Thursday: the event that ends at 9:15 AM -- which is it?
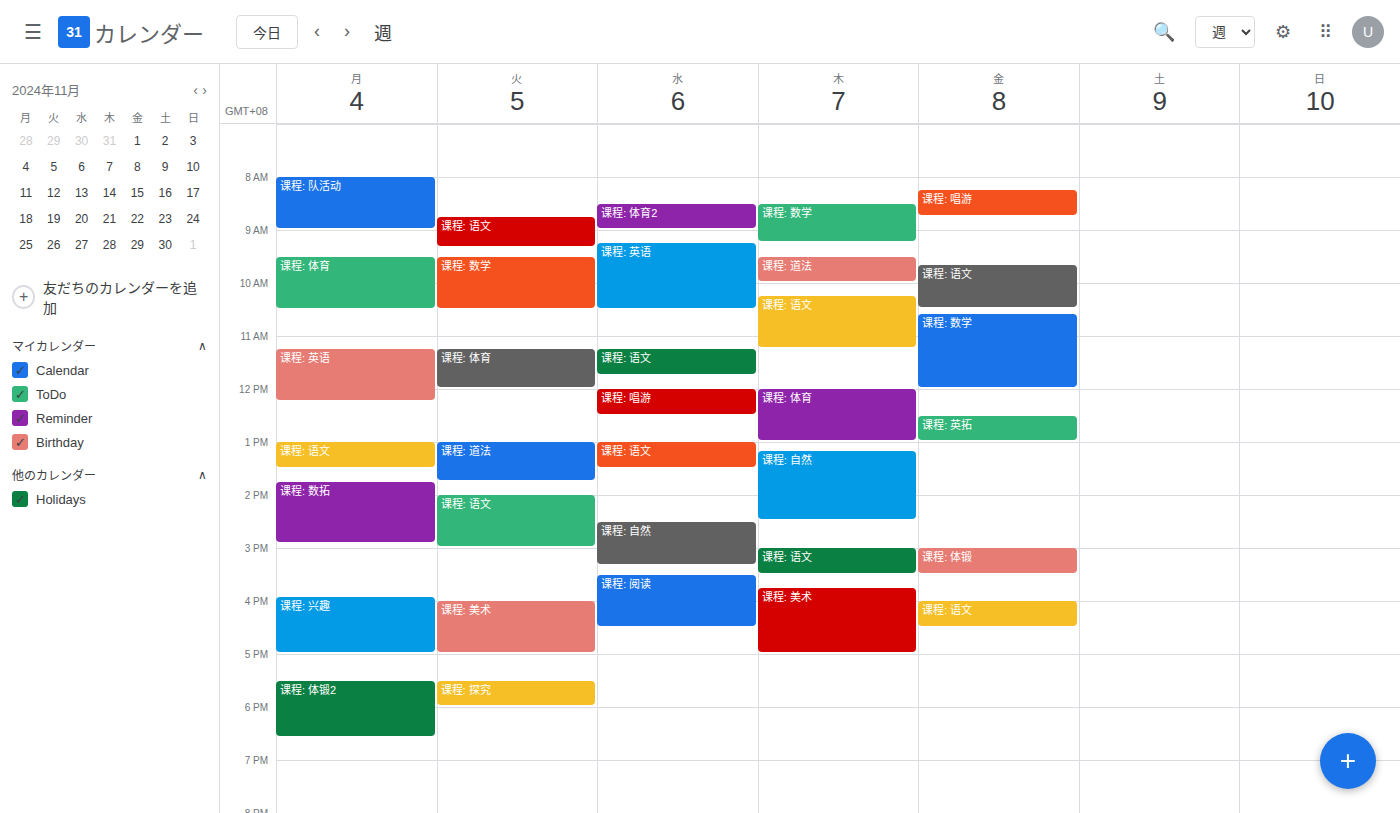
"课程: 数学"